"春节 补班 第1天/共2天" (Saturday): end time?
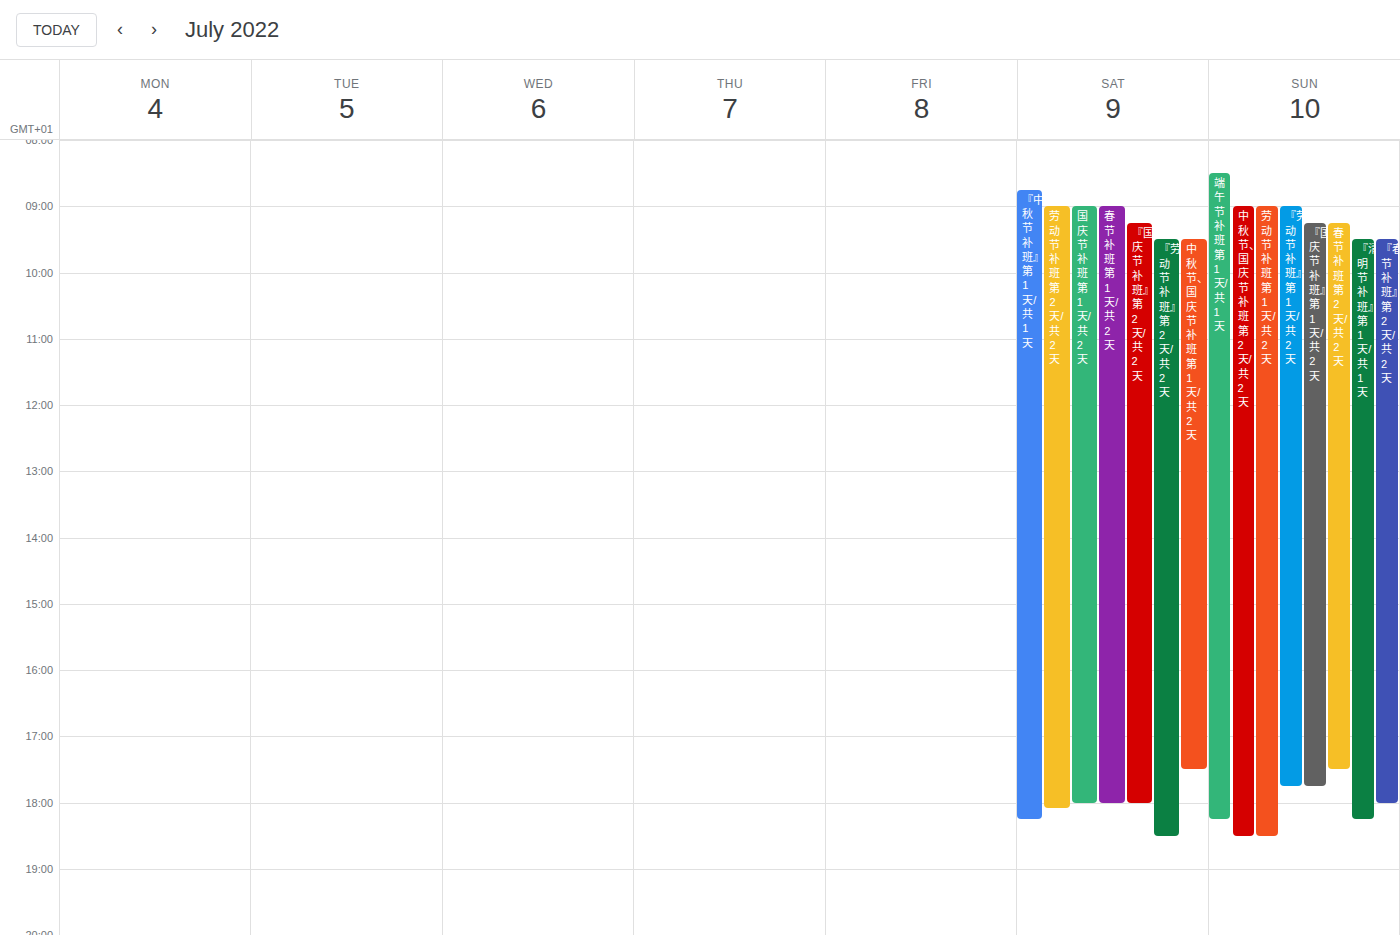
6:00 PM